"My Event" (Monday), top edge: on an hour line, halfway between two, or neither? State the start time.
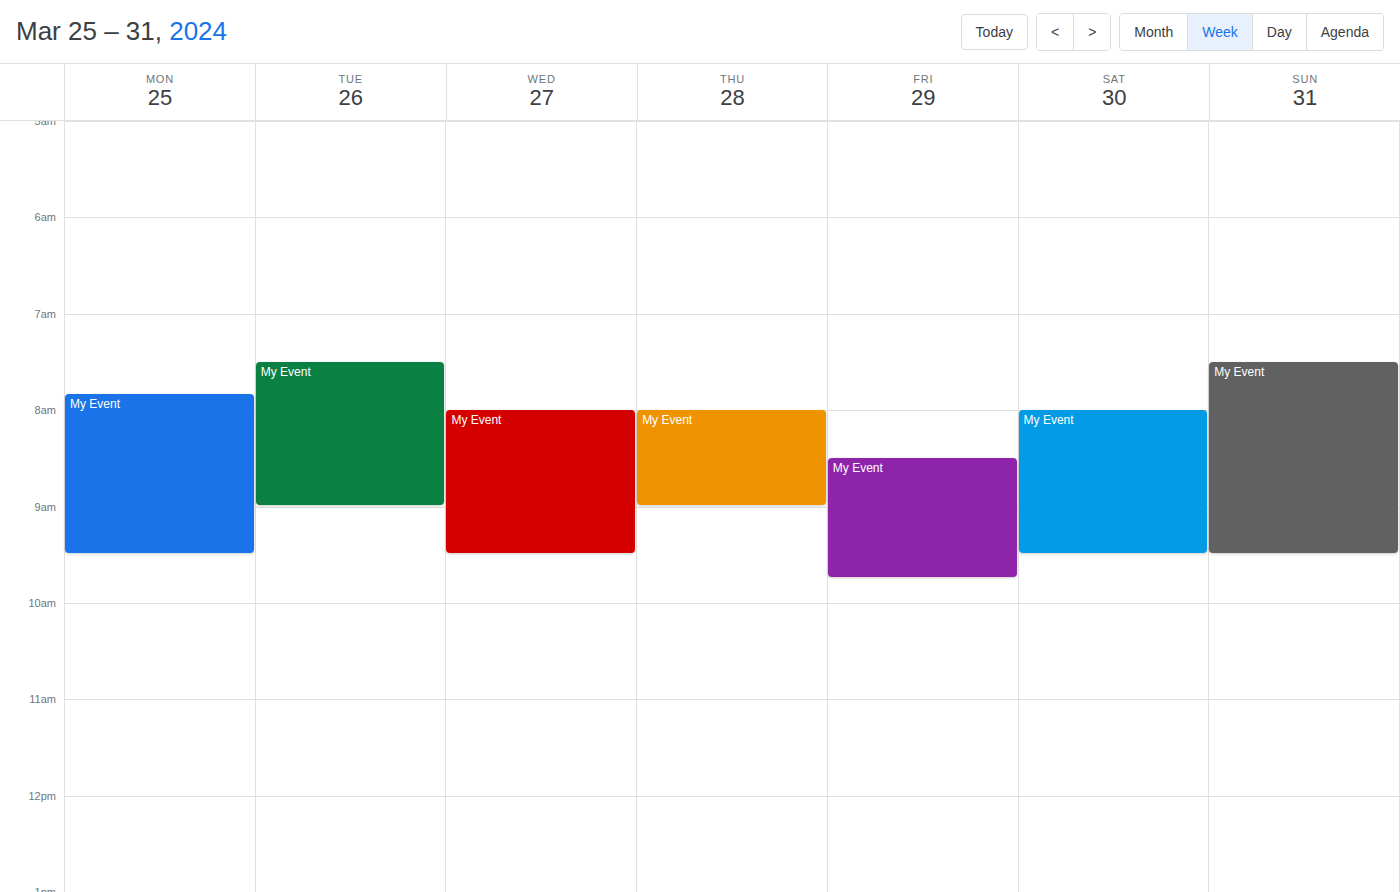
7:50 AM -- neither: 50 minutes below the 7 AM line and 10 minutes above the 8 AM line.